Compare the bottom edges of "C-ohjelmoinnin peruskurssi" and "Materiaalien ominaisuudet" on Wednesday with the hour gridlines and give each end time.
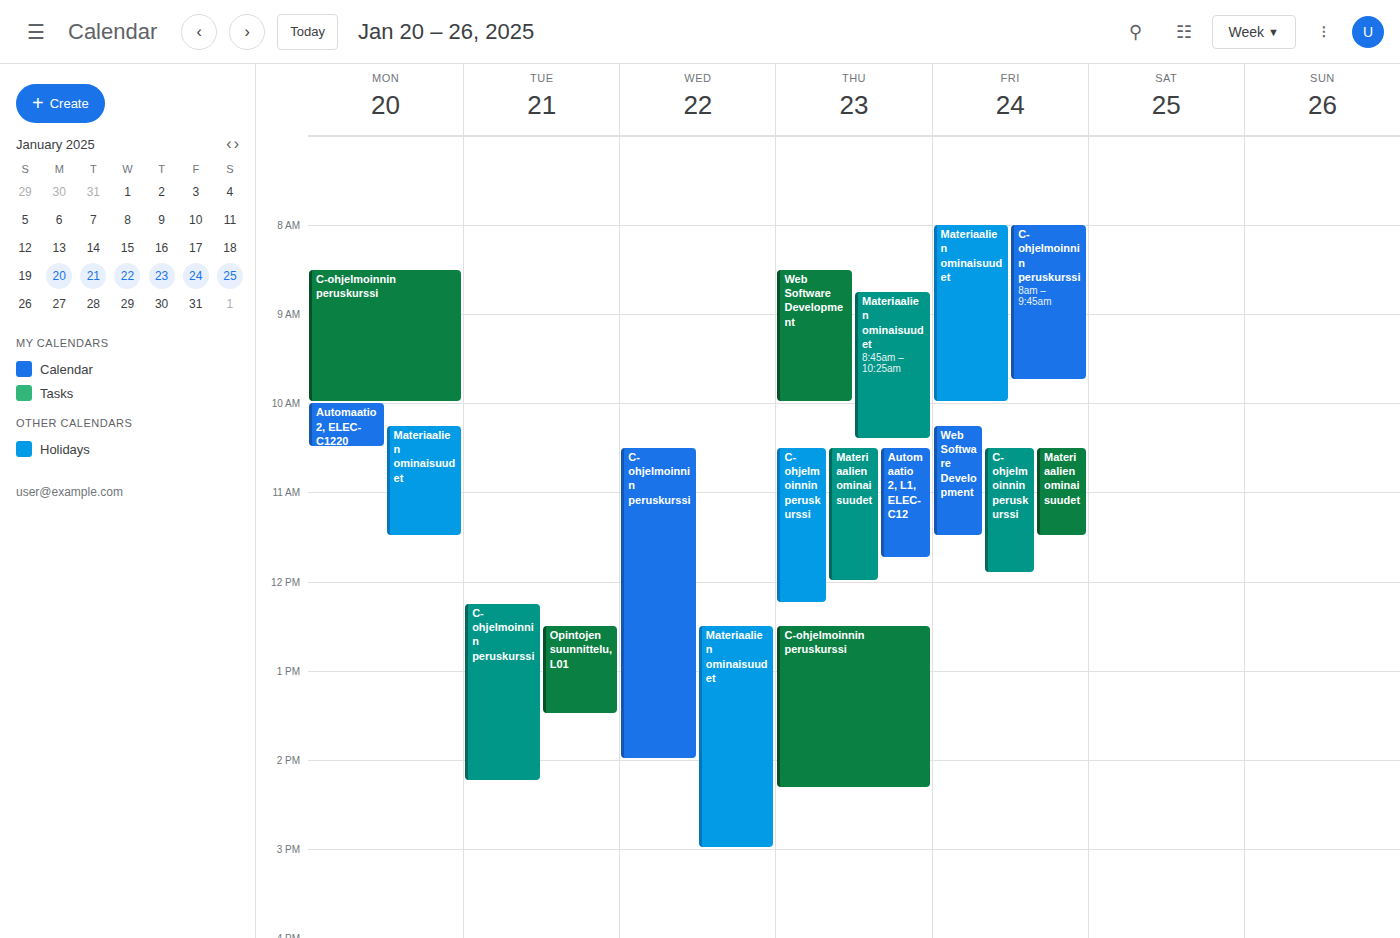
"C-ohjelmoinnin peruskurssi": 2:00 PM, exactly on the 2 PM line. "Materiaalien ominaisuudet": 3:00 PM, exactly on the 3 PM line.